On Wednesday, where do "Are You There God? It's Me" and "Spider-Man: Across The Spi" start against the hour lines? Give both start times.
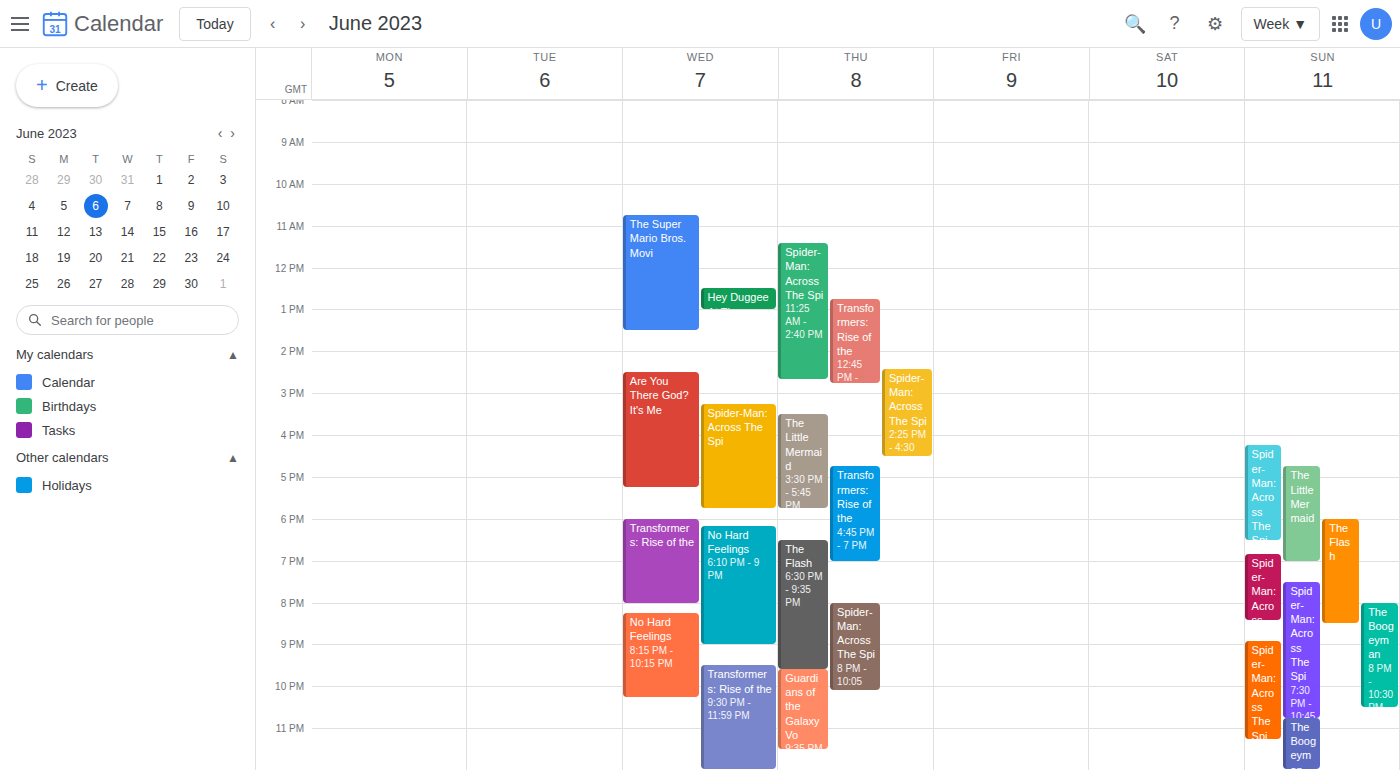
"Are You There God? It's Me": 2:30 PM, halfway between the 2 PM and 3 PM lines. "Spider-Man: Across The Spi": 3:15 PM, neither: a quarter of the way from the 3 PM line to the 4 PM line.